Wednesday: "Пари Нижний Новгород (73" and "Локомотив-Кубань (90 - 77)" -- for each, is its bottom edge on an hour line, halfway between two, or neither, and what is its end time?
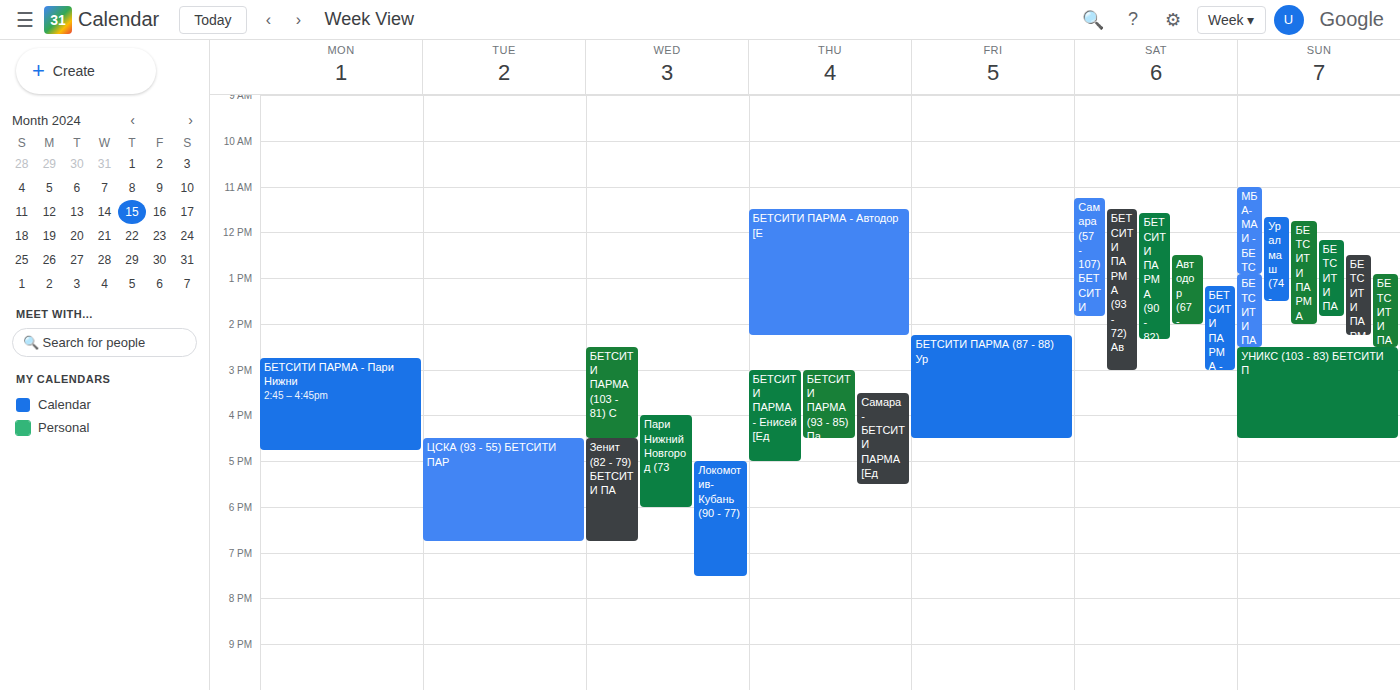
"Пари Нижний Новгород (73": 6:00 PM, exactly on the 6 PM line. "Локомотив-Кубань (90 - 77)": 7:30 PM, halfway between the 7 PM and 8 PM lines.